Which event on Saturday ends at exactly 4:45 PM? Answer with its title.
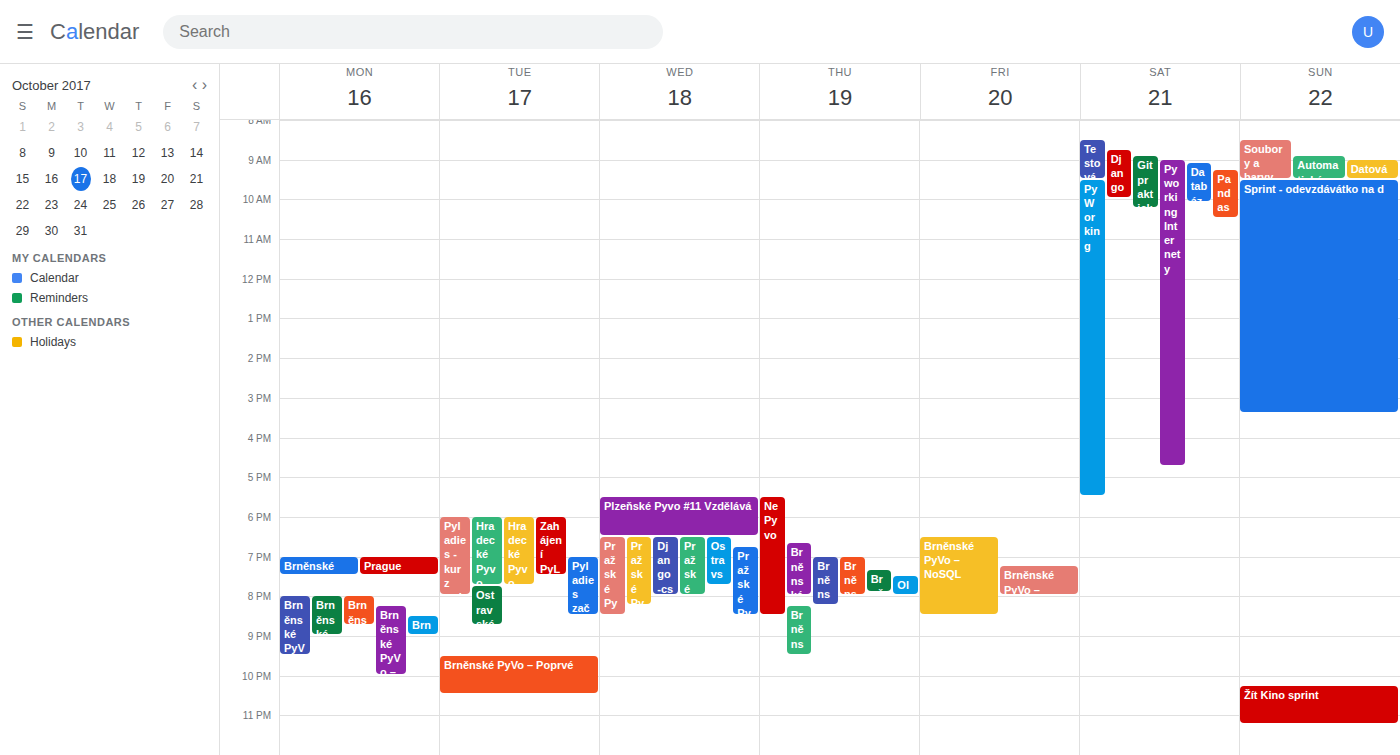
"Pyworking Internety"